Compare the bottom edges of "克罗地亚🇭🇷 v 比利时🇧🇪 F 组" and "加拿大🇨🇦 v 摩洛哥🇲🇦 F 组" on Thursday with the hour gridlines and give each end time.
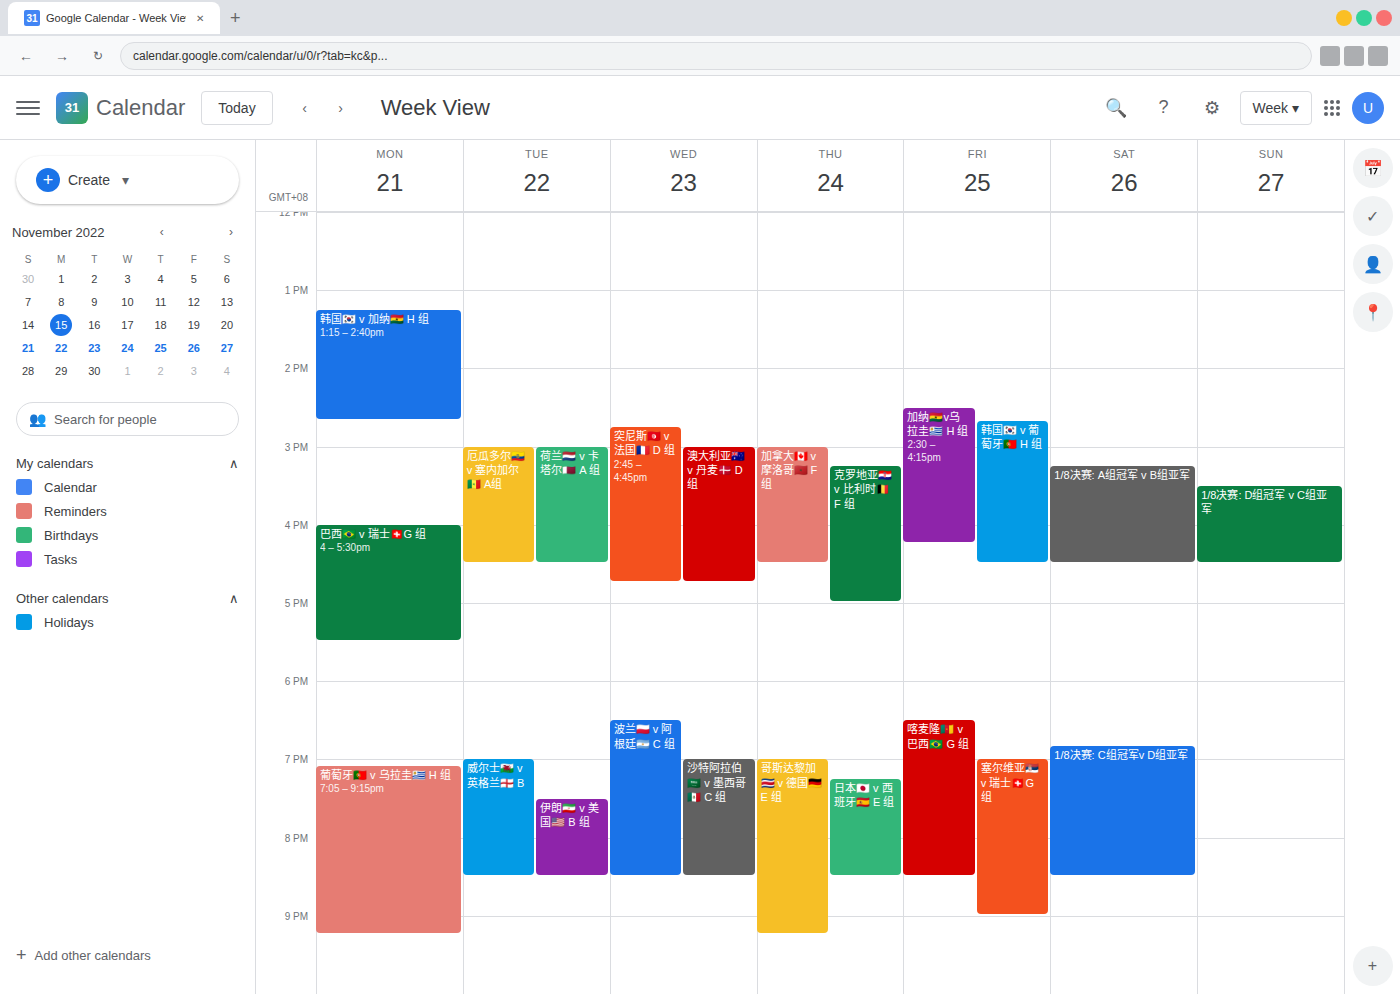
"克罗地亚🇭🇷 v 比利时🇧🇪 F 组": 5:00 PM, exactly on the 5 PM line. "加拿大🇨🇦 v 摩洛哥🇲🇦 F 组": 4:30 PM, halfway between the 4 PM and 5 PM lines.